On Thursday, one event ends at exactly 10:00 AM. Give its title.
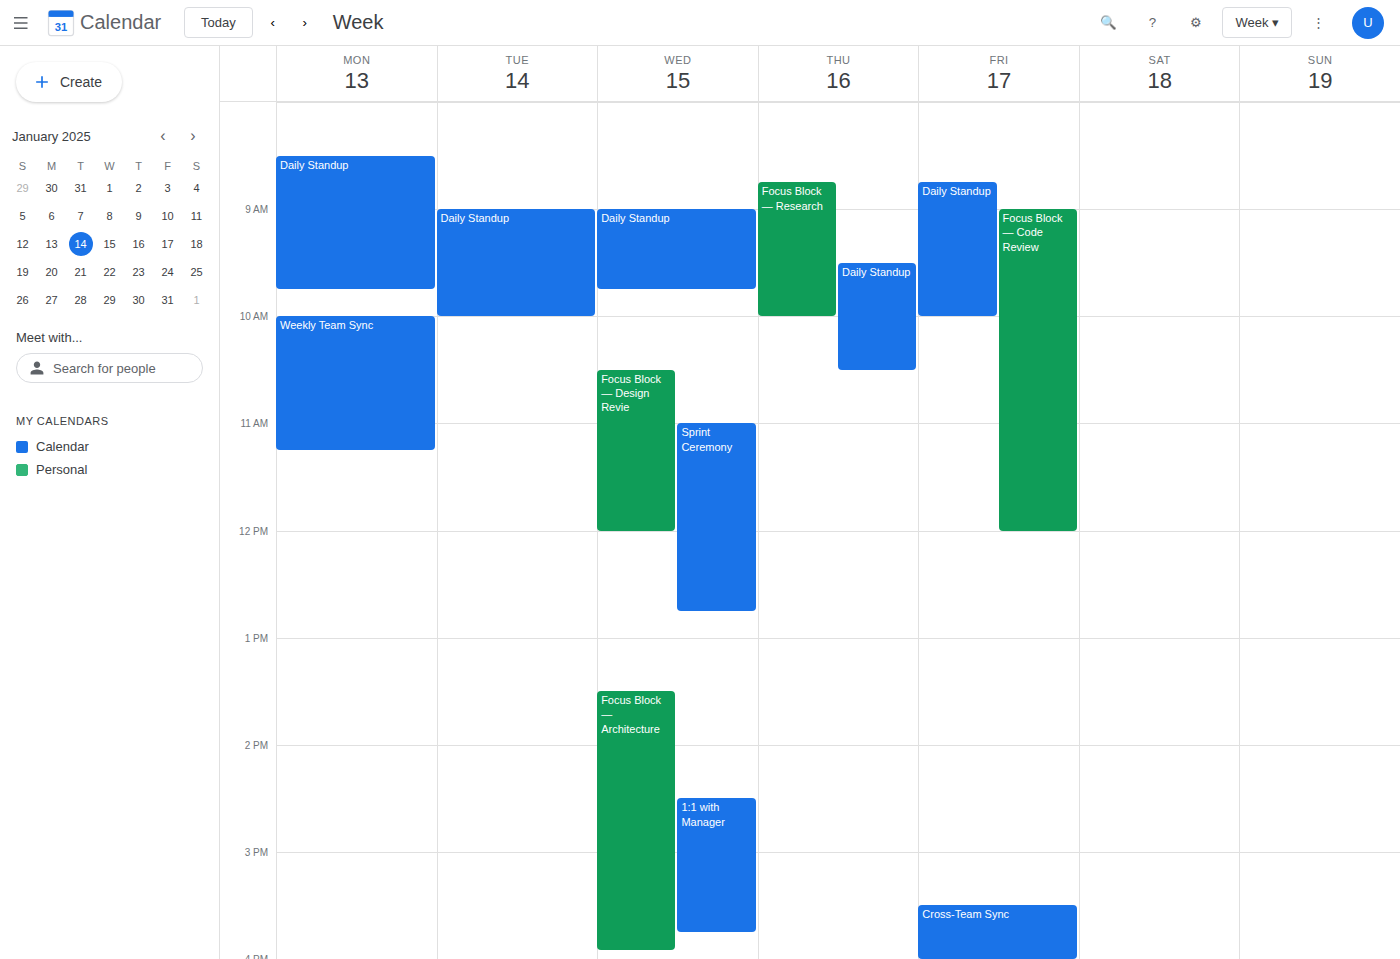
"Focus Block — Research"